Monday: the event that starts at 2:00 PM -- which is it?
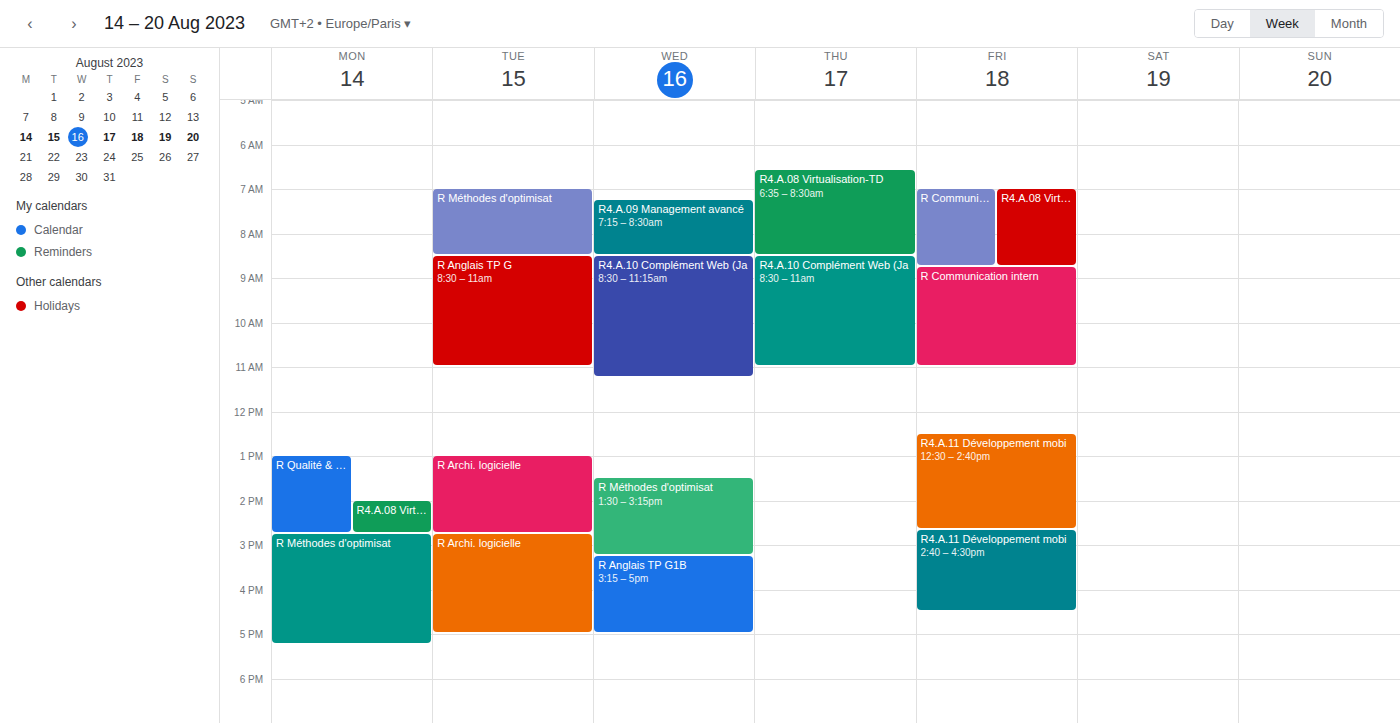
"R4.A.08 Virtualisation-TP"